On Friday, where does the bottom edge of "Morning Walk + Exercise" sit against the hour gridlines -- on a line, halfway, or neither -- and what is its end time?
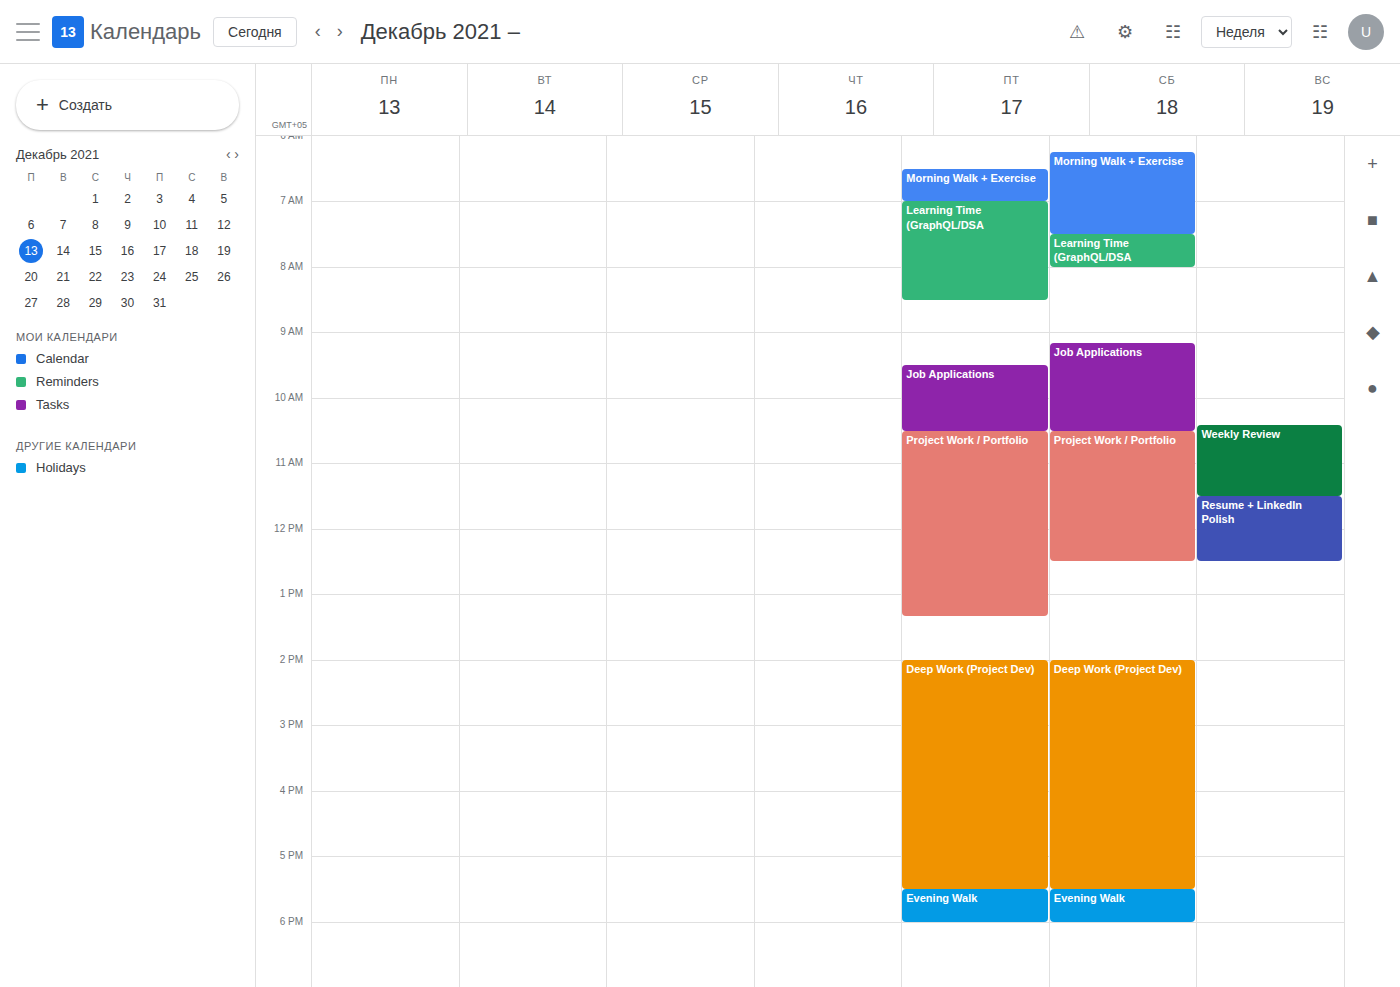
7:00 AM -- exactly on the 7 AM line.